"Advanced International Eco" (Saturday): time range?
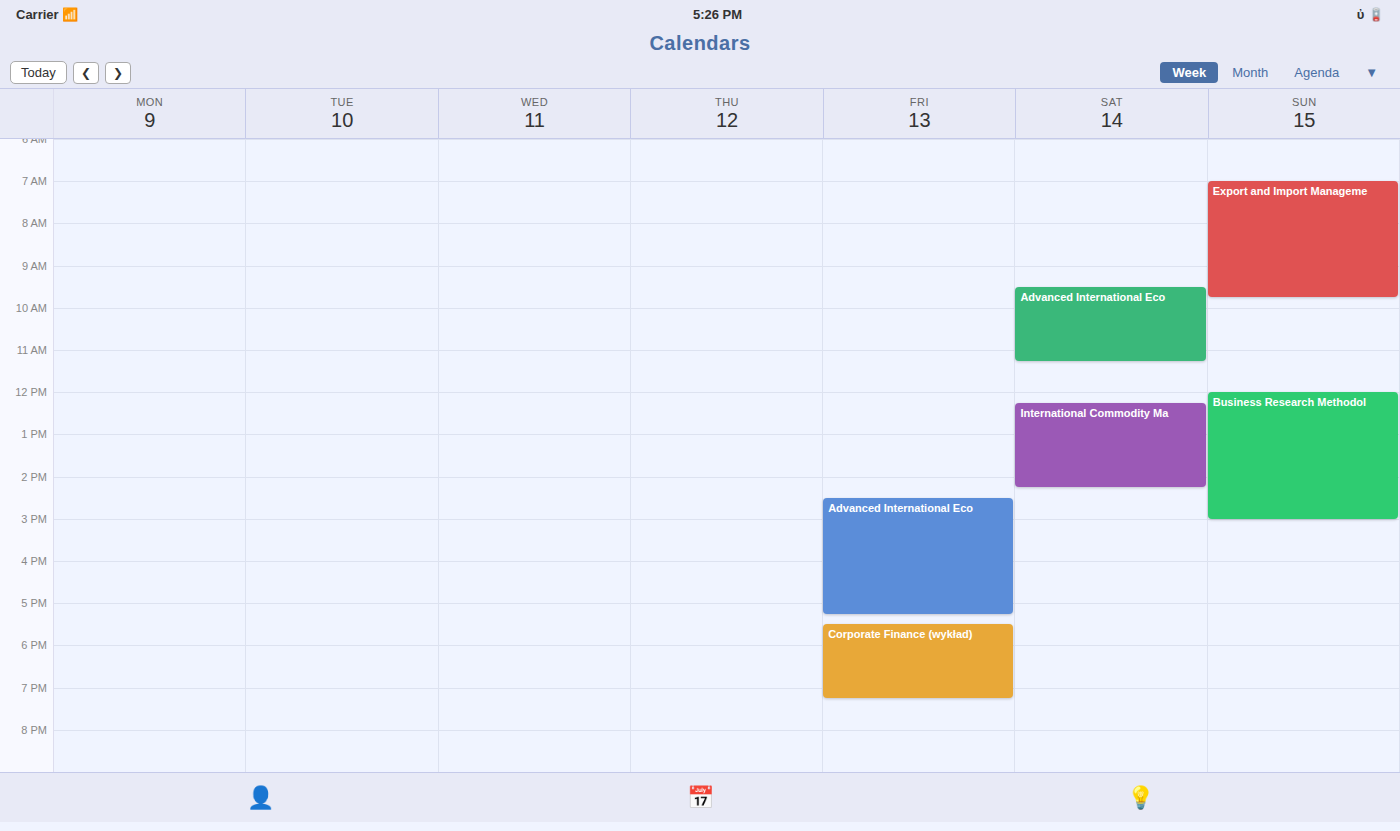
9:30 AM to 11:15 AM